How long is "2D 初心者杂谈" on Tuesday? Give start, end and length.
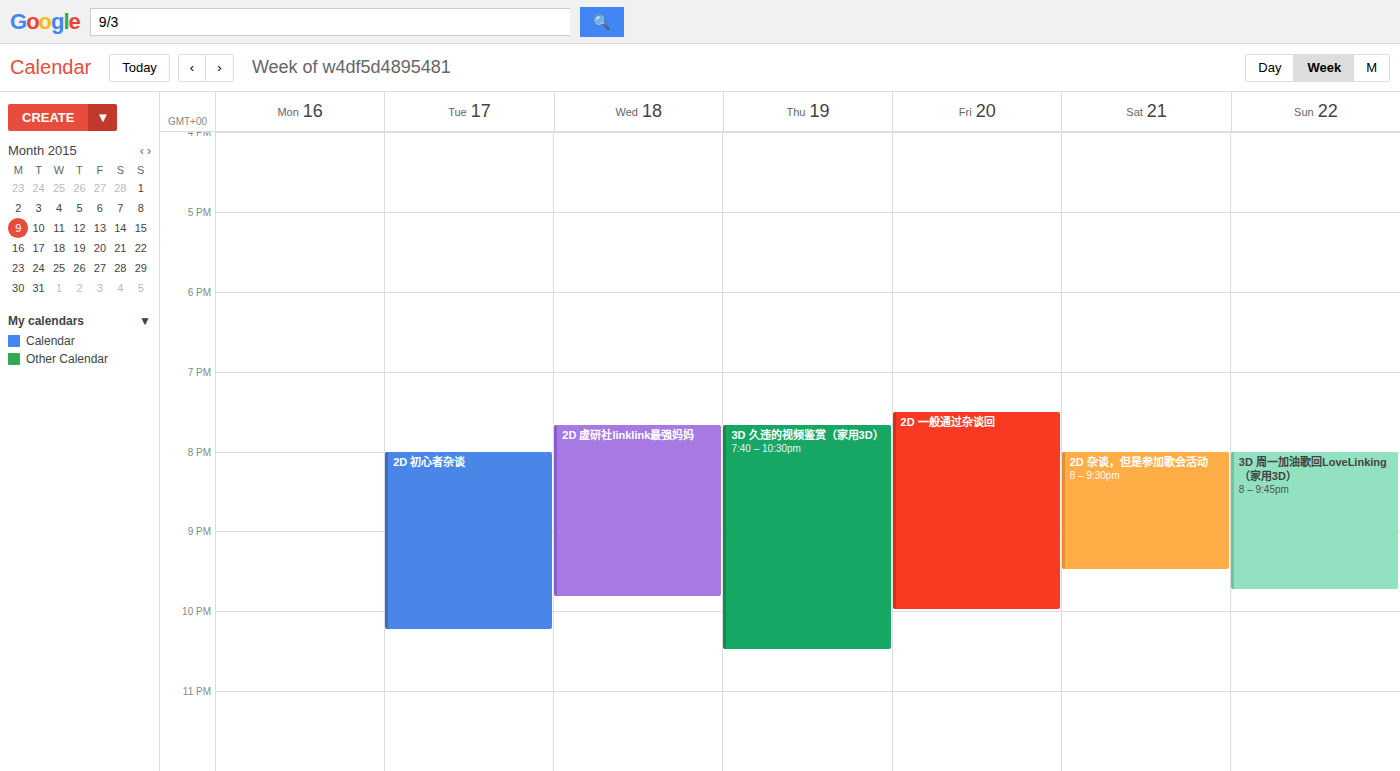
8:00 PM to 10:15 PM, 2 hours 15 minutes